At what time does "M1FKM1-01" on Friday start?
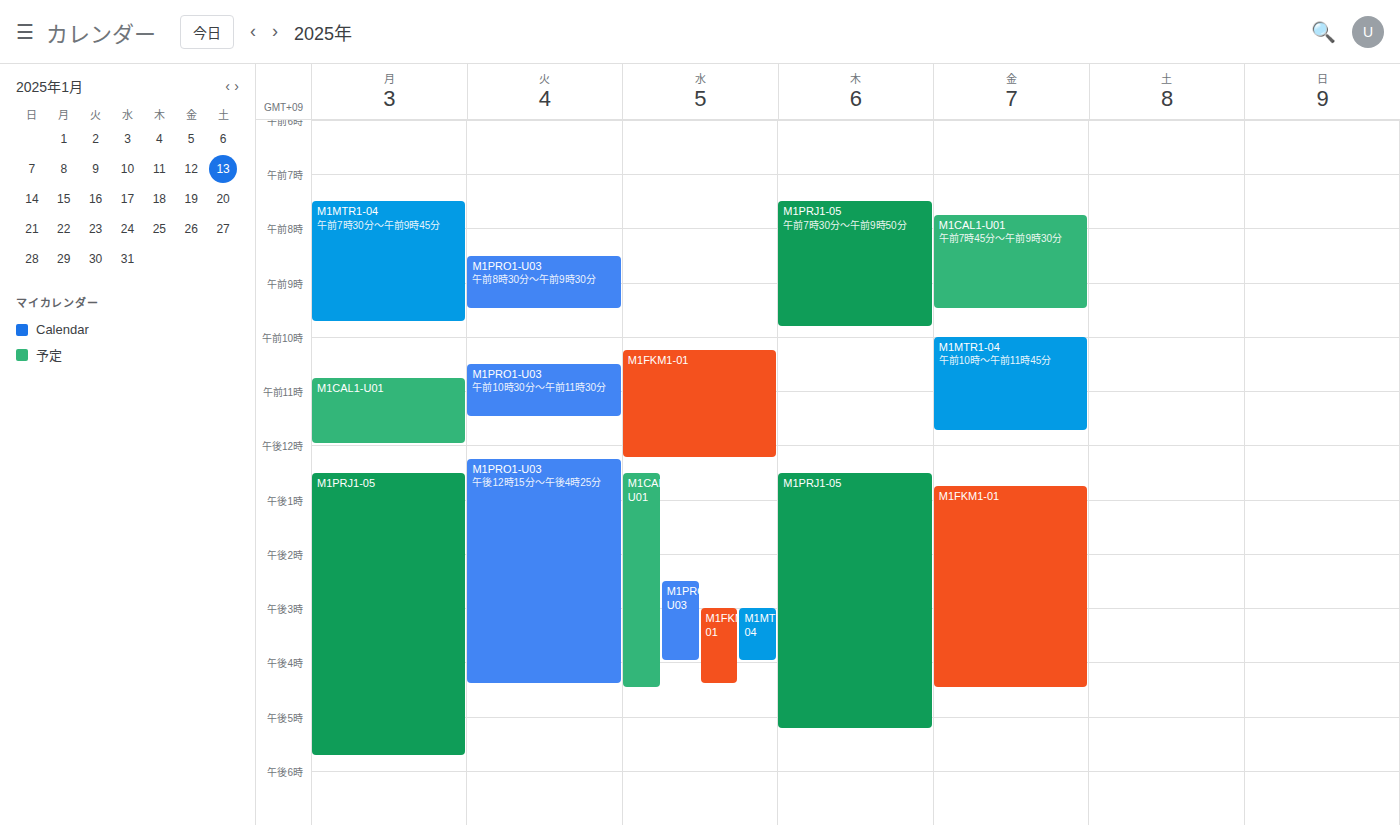
12:45 PM